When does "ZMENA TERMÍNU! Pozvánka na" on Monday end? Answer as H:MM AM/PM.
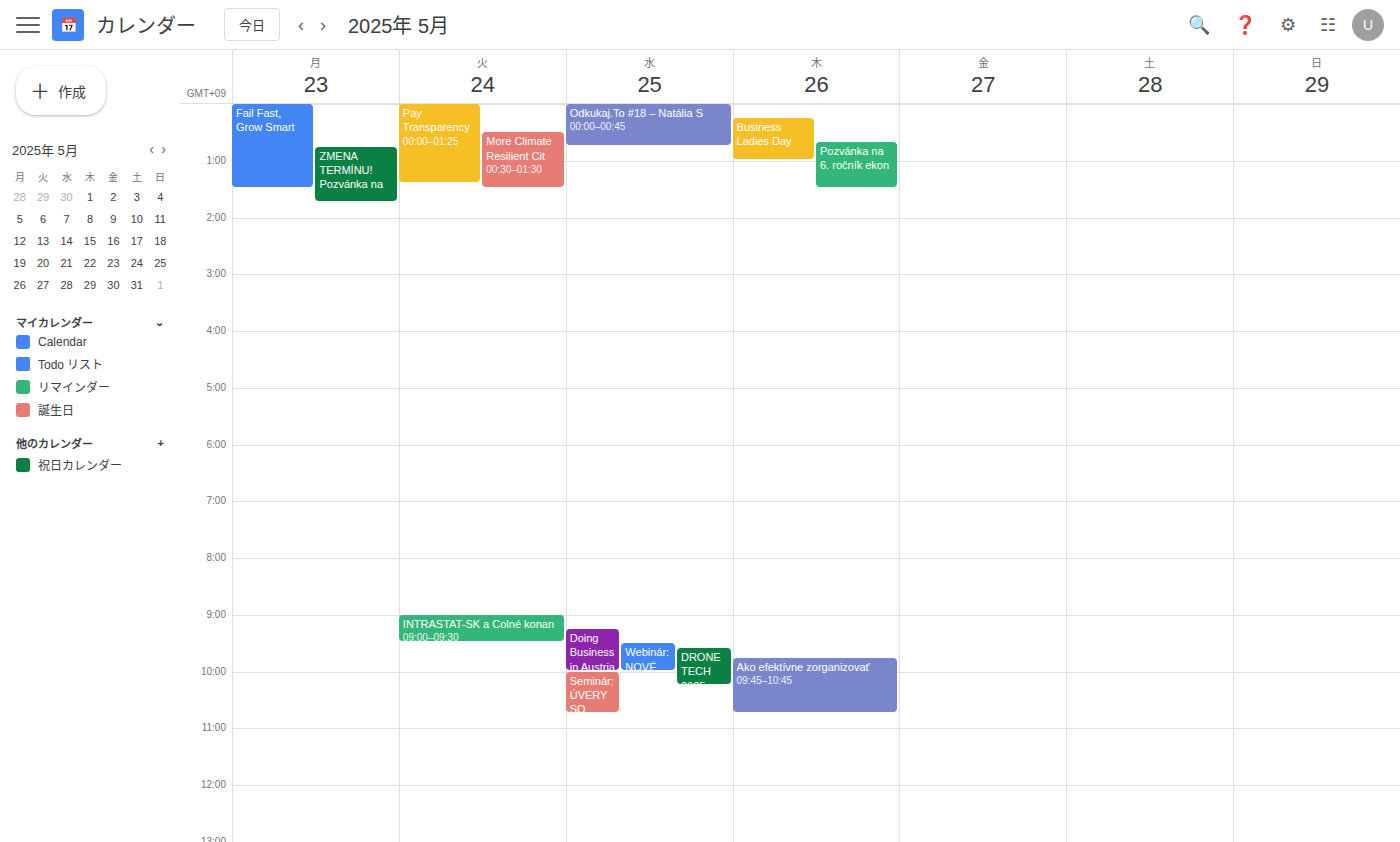
1:45 AM